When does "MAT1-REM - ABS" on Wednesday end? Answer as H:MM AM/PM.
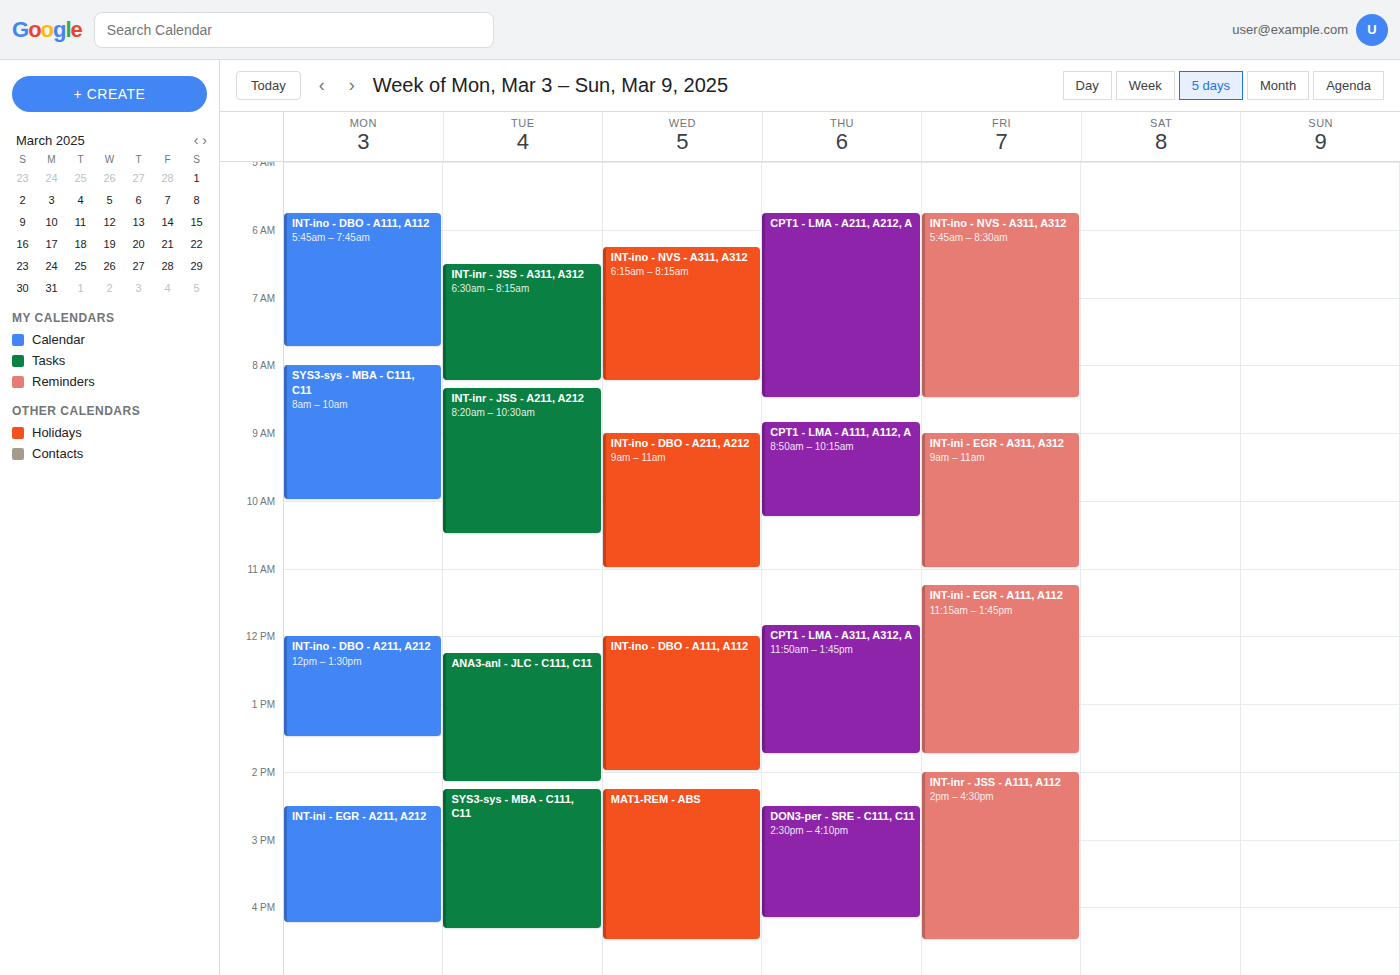
4:30 PM